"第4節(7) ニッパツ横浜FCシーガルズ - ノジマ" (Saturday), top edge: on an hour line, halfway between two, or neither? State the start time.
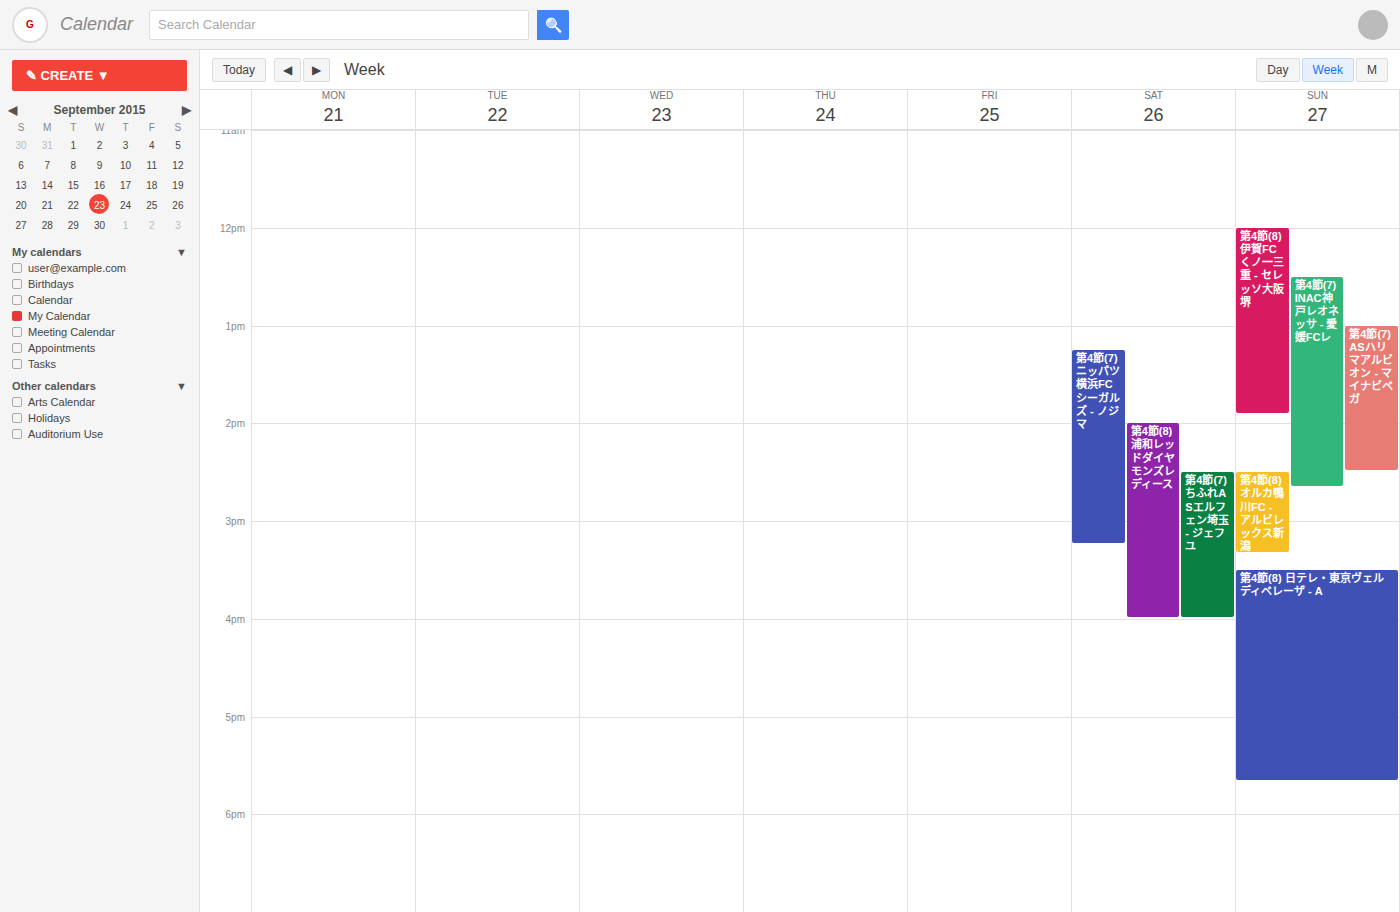
1:15 PM -- neither: a quarter of the way from the 1 PM line to the 2 PM line.